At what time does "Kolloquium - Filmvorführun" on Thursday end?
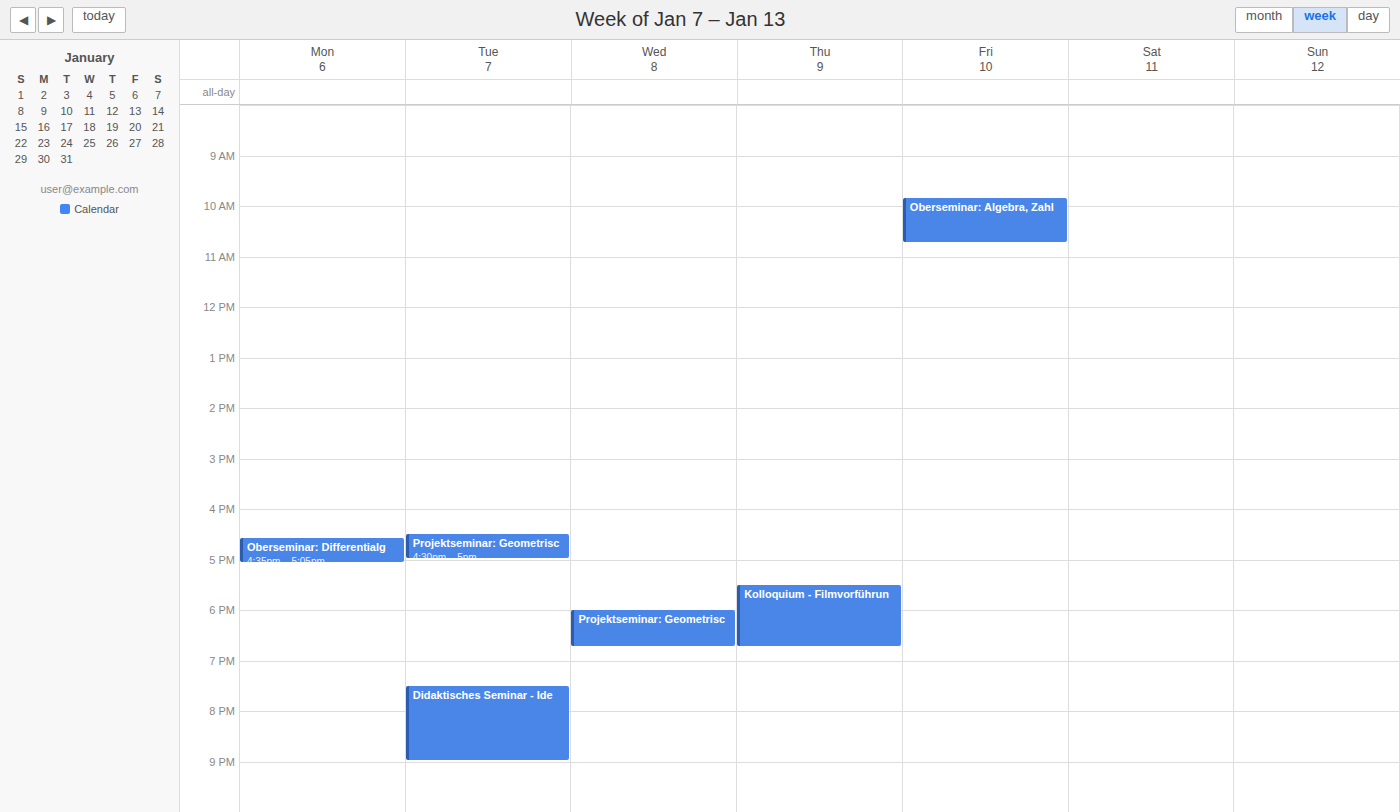
6:45 PM